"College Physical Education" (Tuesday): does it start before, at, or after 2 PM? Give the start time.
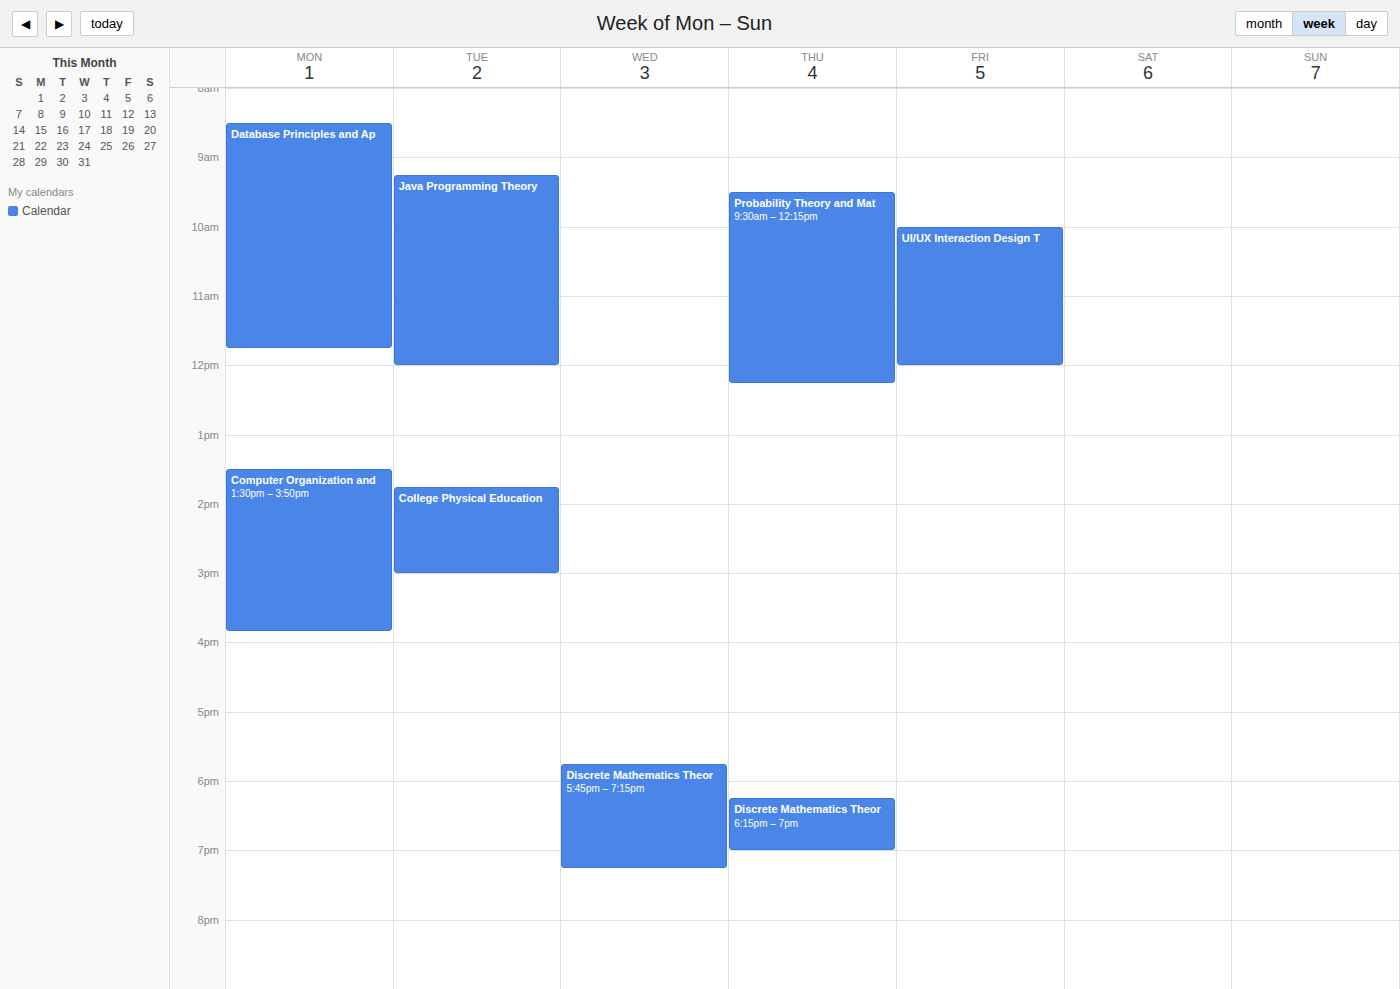
1:45 PM -- before 2 PM, 15 minutes above the 2 PM line.